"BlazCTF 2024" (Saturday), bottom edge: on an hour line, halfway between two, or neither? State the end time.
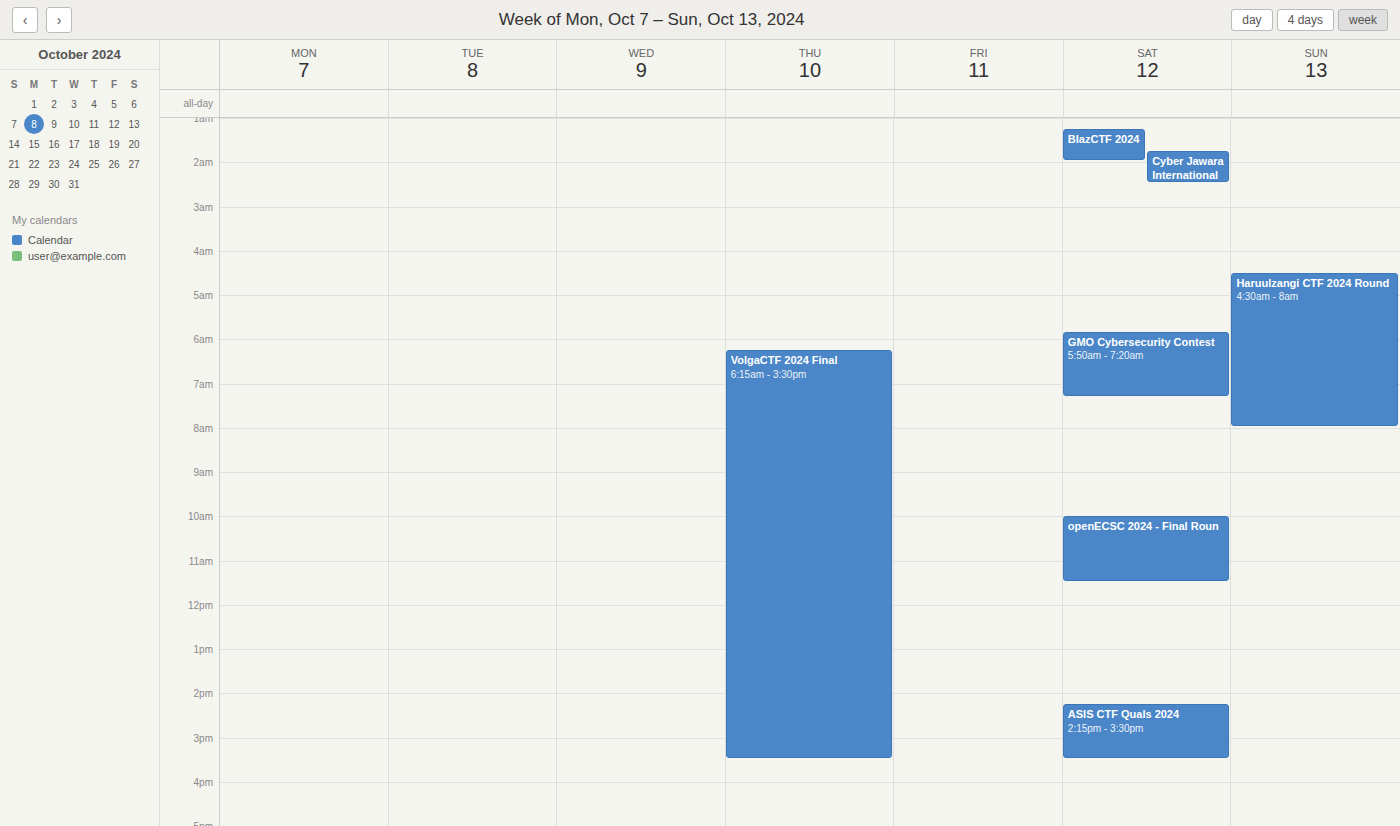
2:00 AM -- exactly on the 2 AM line.